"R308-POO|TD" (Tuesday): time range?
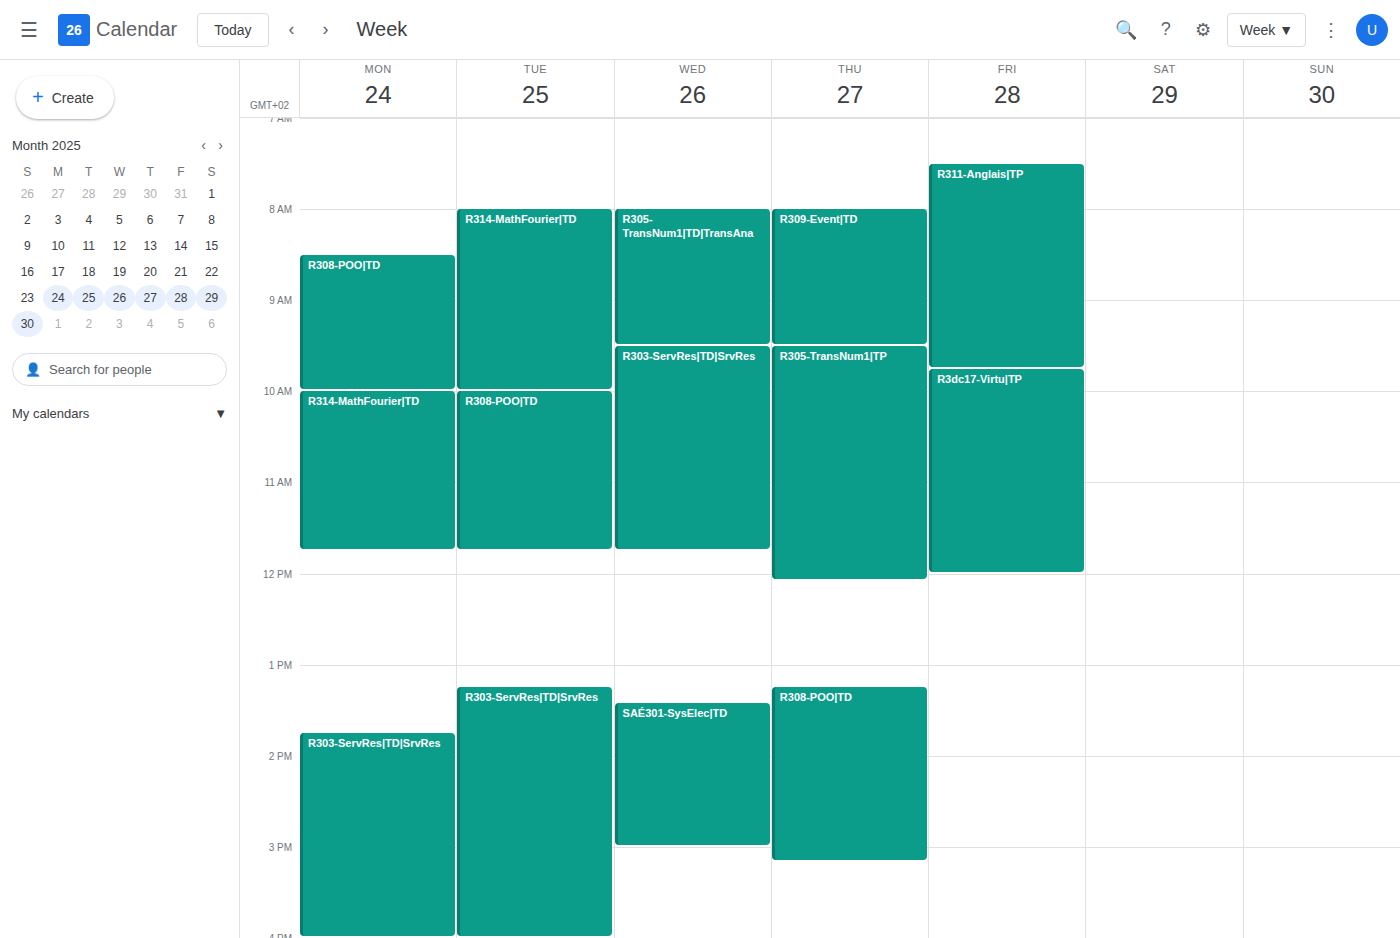
10:00 AM to 11:45 AM